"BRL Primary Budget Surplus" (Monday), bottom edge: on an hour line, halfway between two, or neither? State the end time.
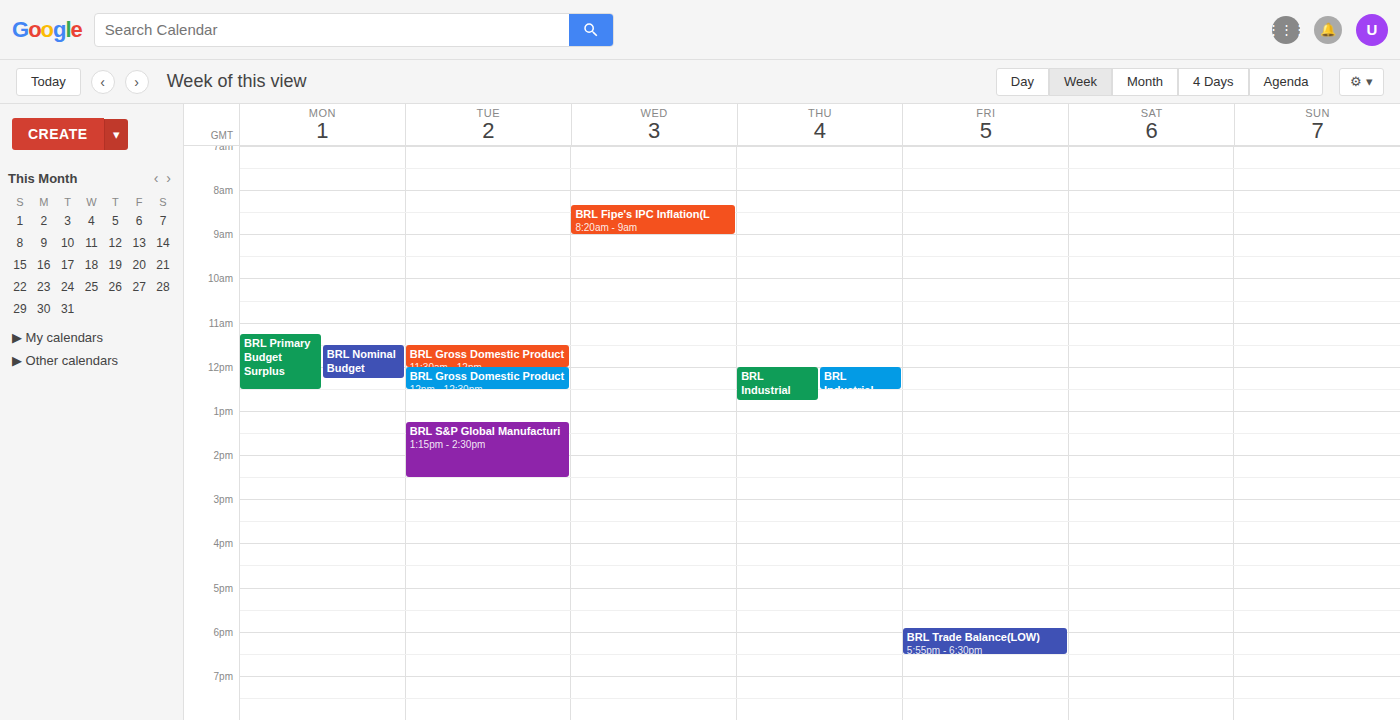
12:30 PM -- halfway between the 12 PM and 1 PM lines.